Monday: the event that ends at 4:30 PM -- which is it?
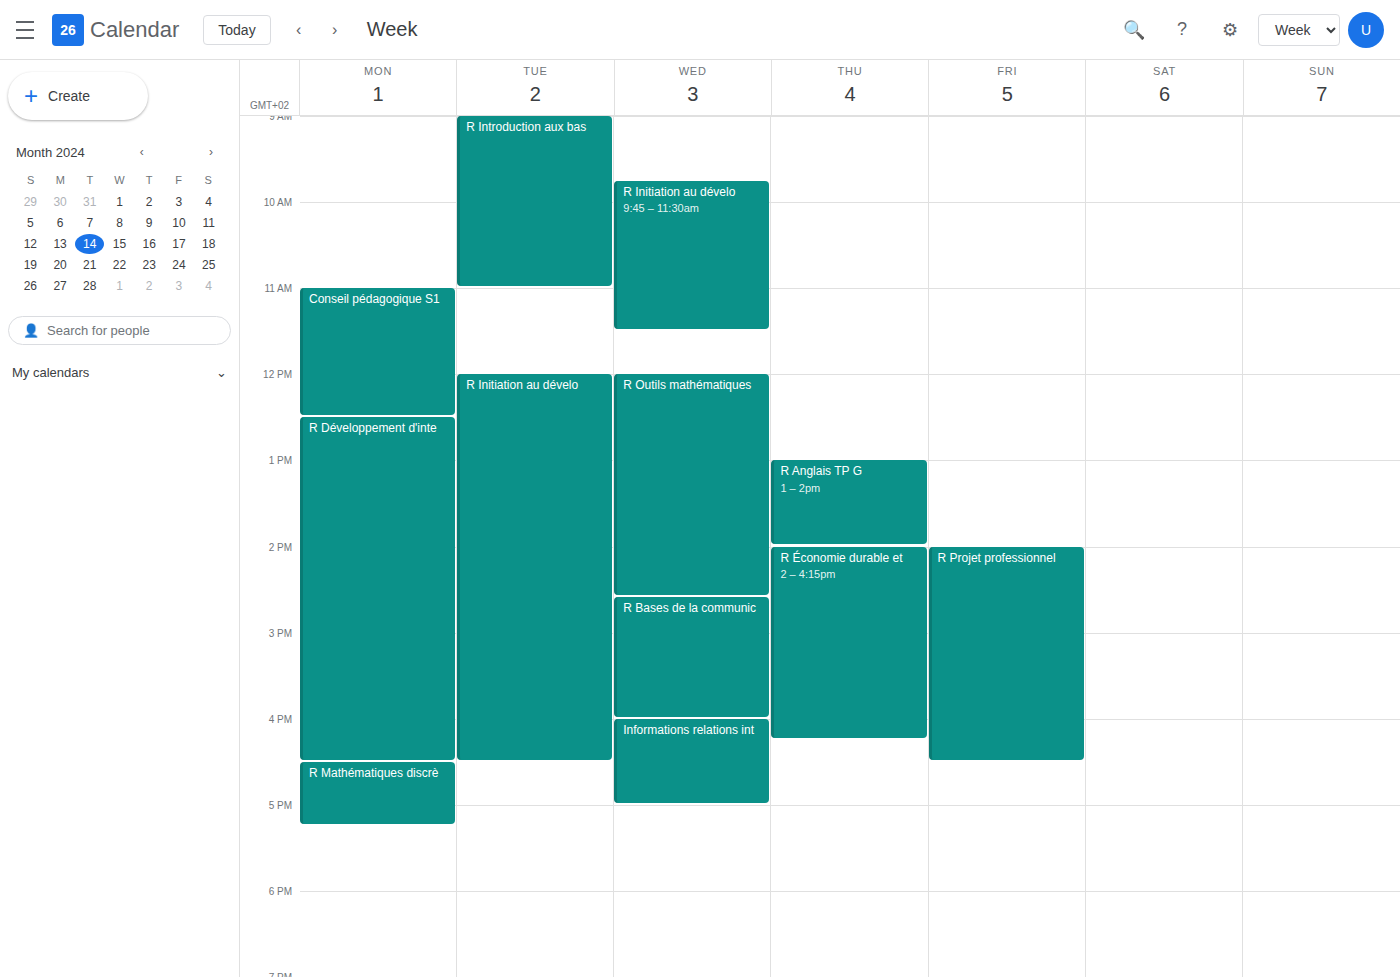
"R Développement d'inte"